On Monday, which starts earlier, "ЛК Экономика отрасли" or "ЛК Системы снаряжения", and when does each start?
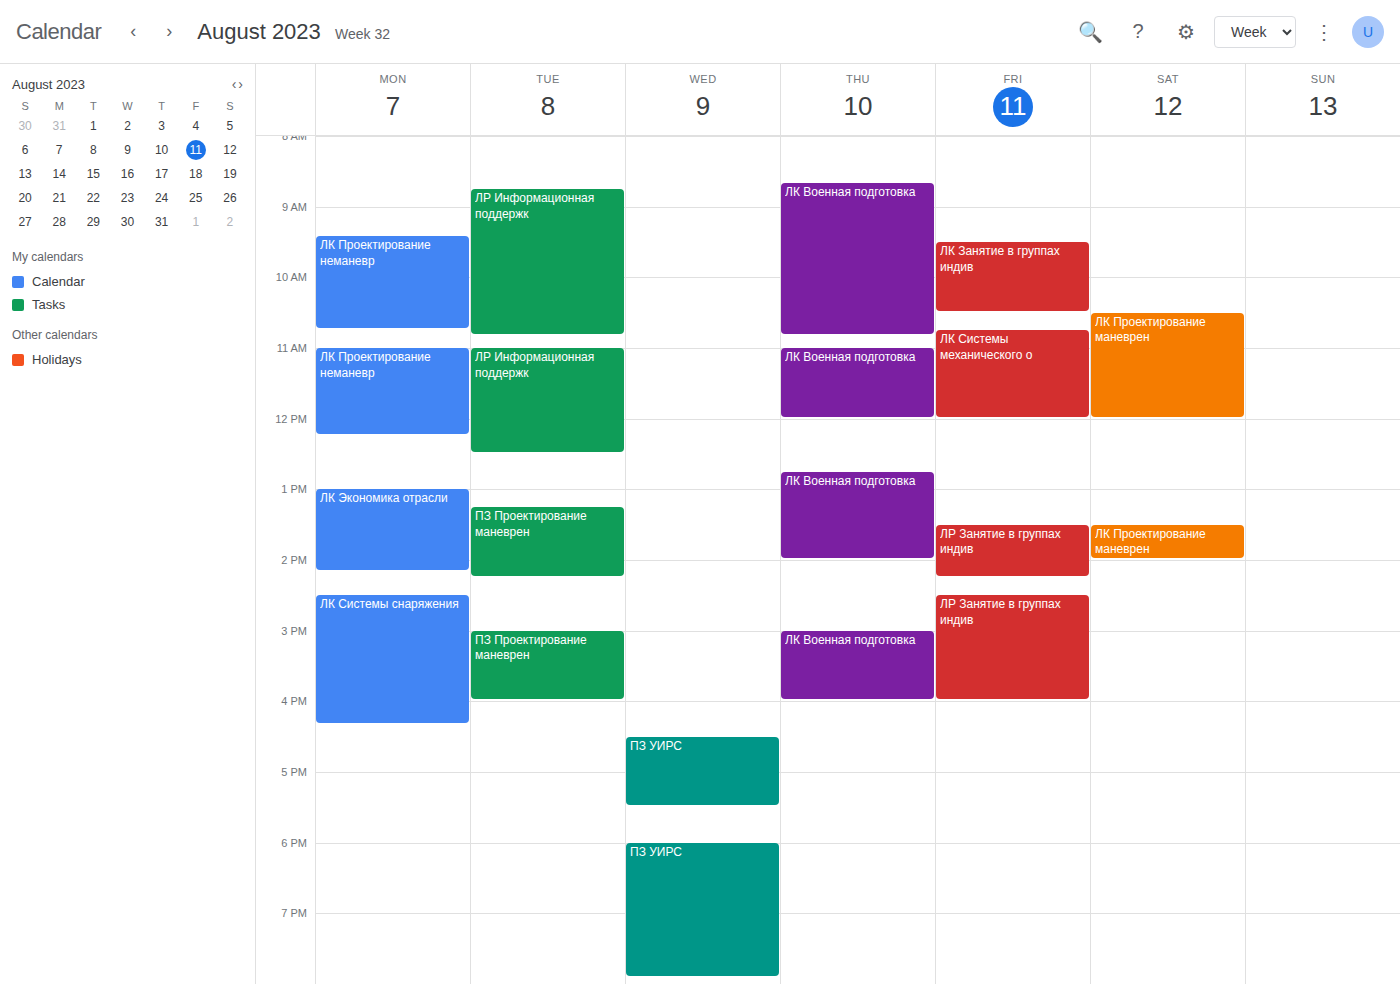
"ЛК Экономика отрасли" 13:00; "ЛК Системы снаряжения" 14:30.